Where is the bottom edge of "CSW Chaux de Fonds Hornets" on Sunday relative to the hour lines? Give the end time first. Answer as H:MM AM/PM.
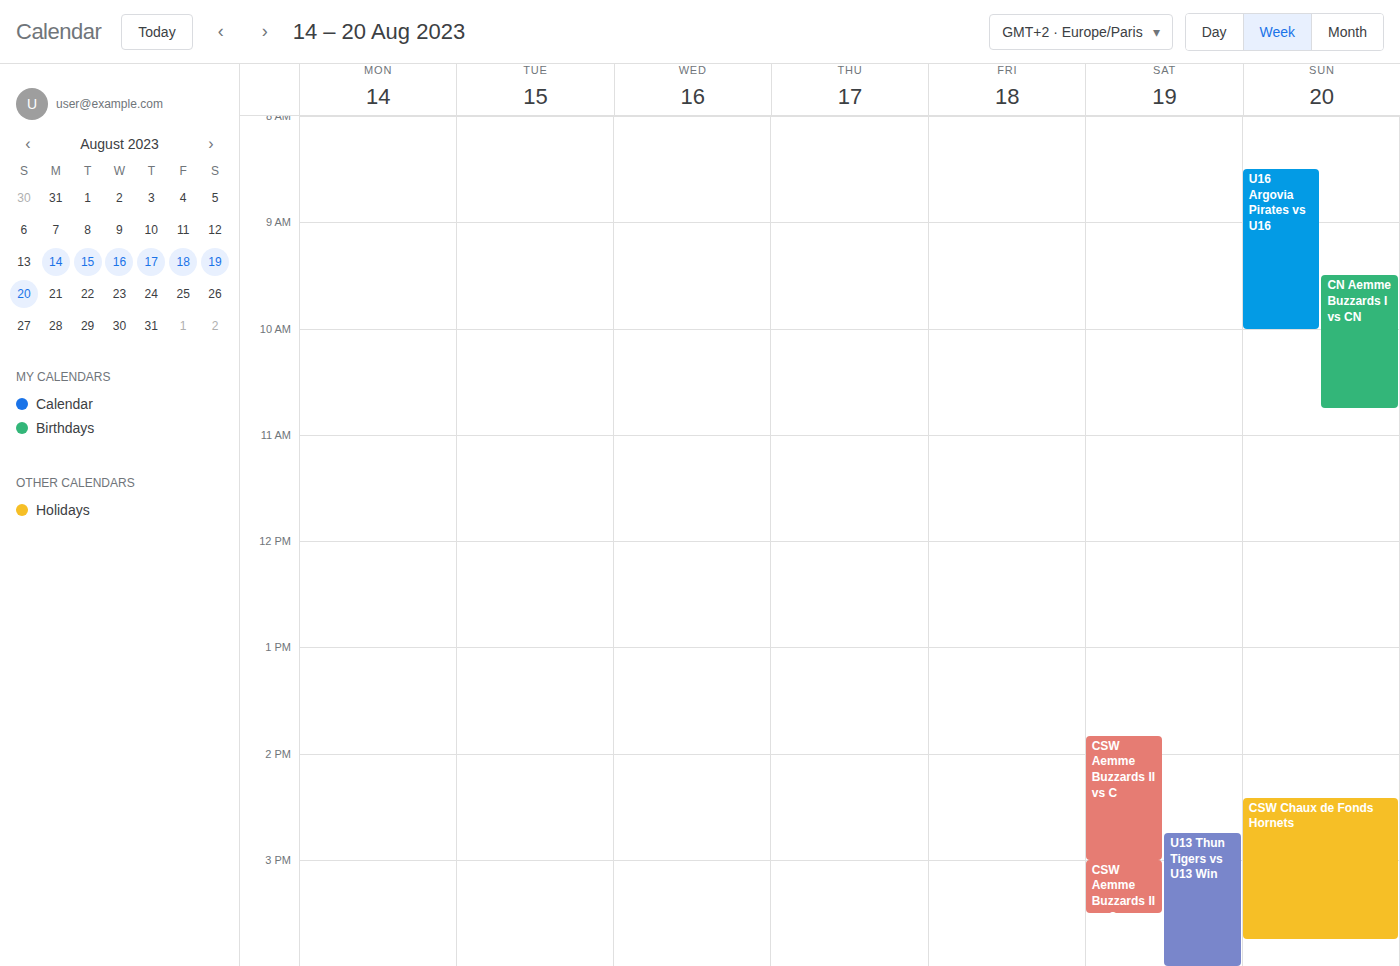
3:45 PM -- neither: three quarters of the way from the 3 PM line to the 4 PM line.